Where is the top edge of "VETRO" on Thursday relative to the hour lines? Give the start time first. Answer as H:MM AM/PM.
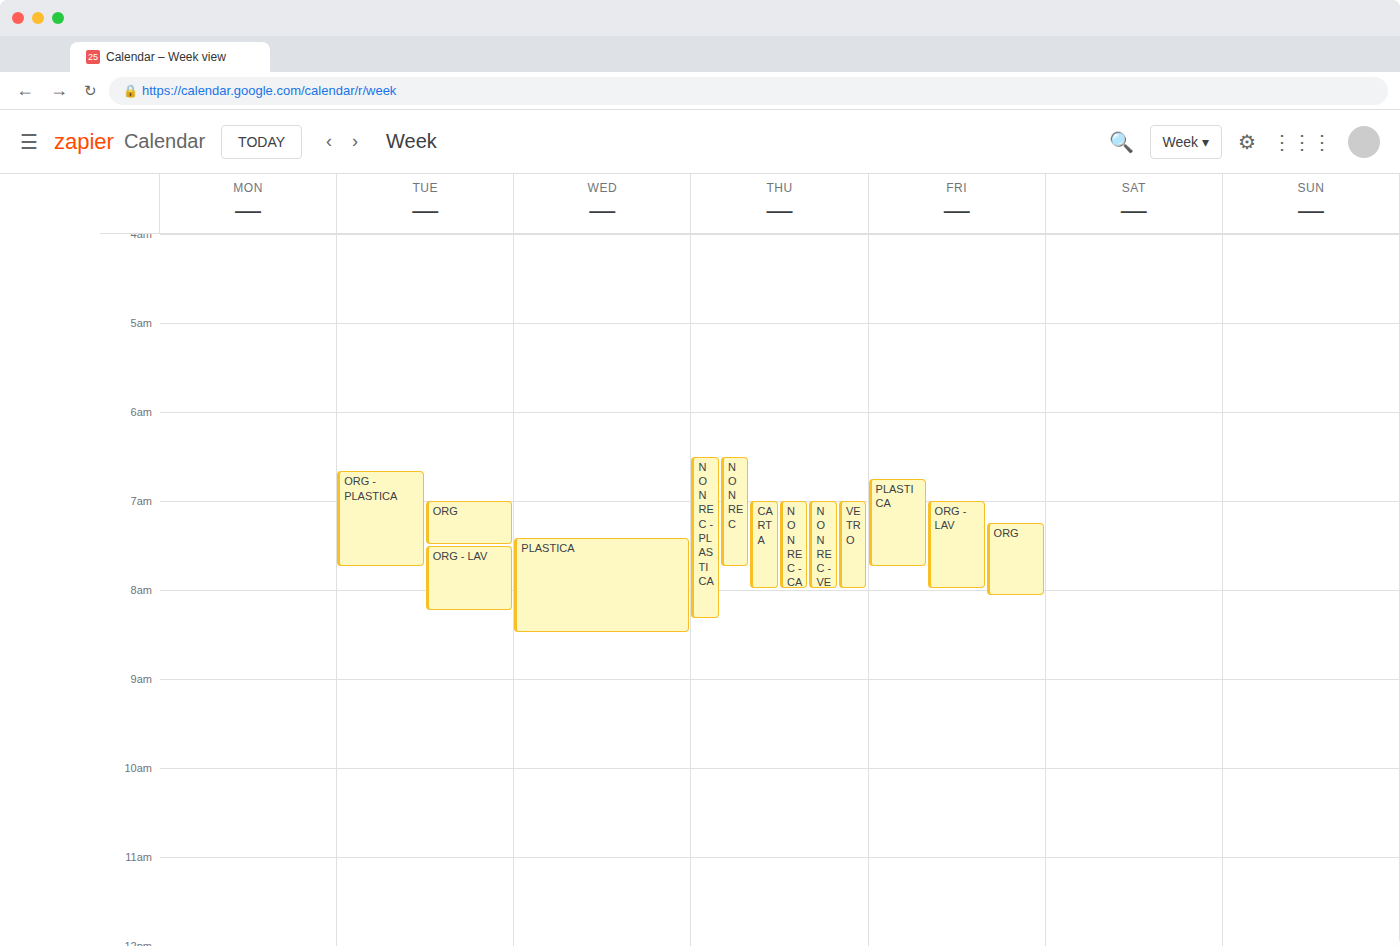
7:00 AM -- exactly on the 7 AM line.